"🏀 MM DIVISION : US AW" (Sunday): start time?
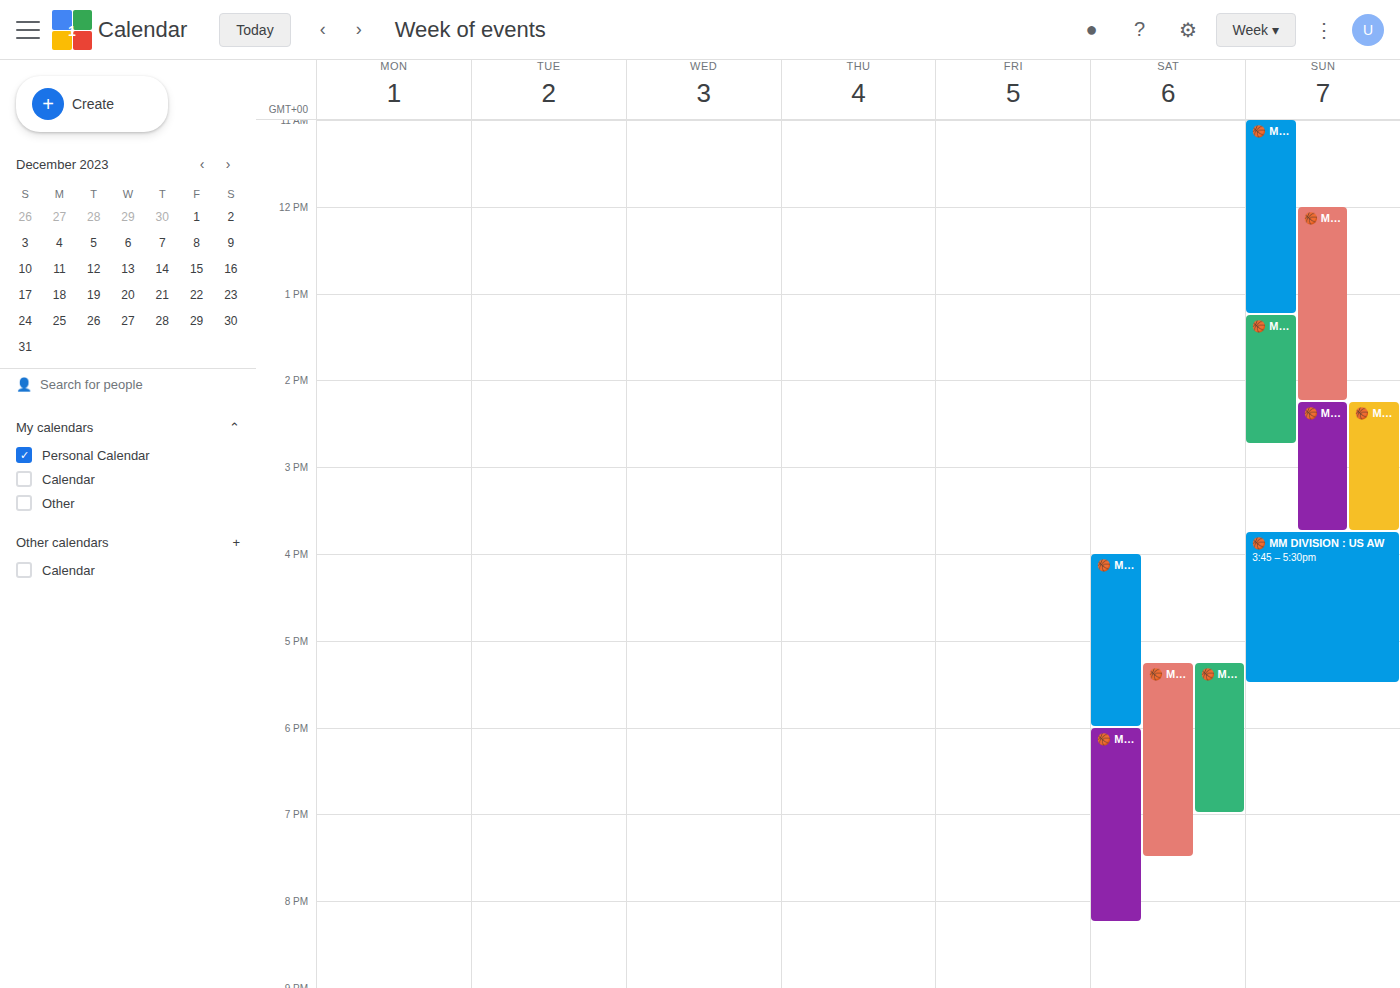
3:45 PM